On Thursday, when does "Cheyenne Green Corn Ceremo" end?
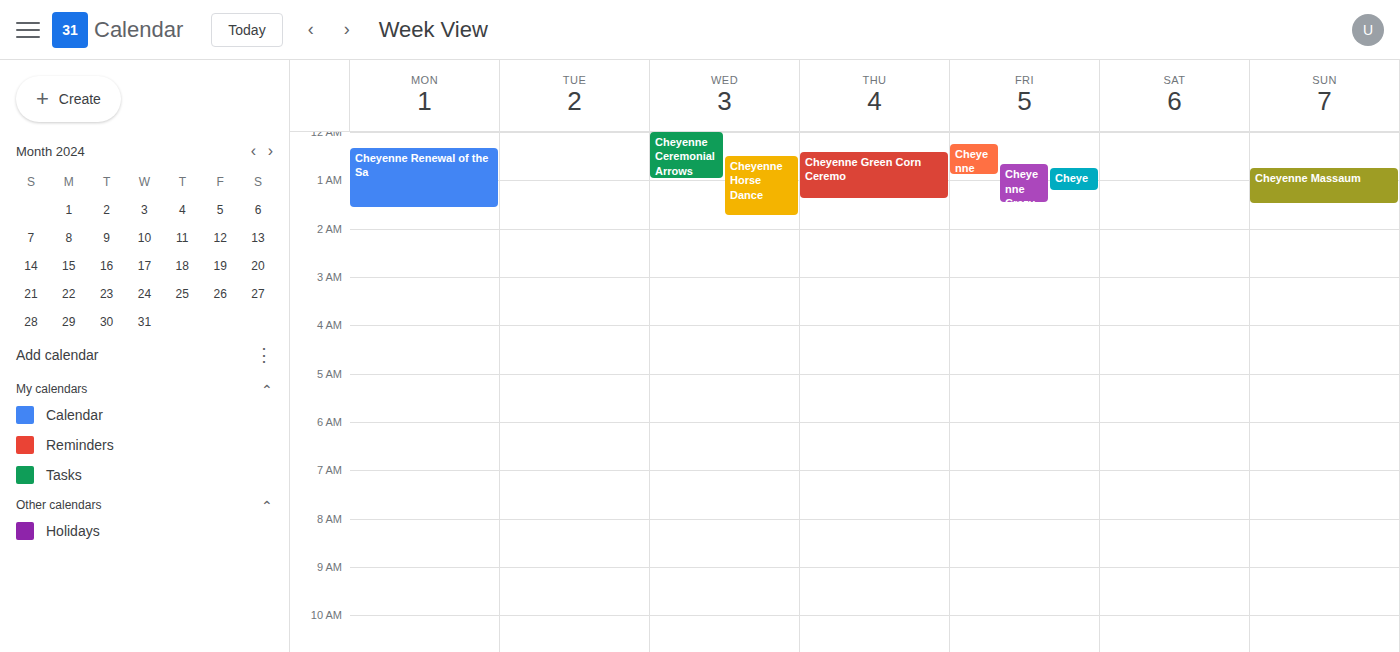
01:25